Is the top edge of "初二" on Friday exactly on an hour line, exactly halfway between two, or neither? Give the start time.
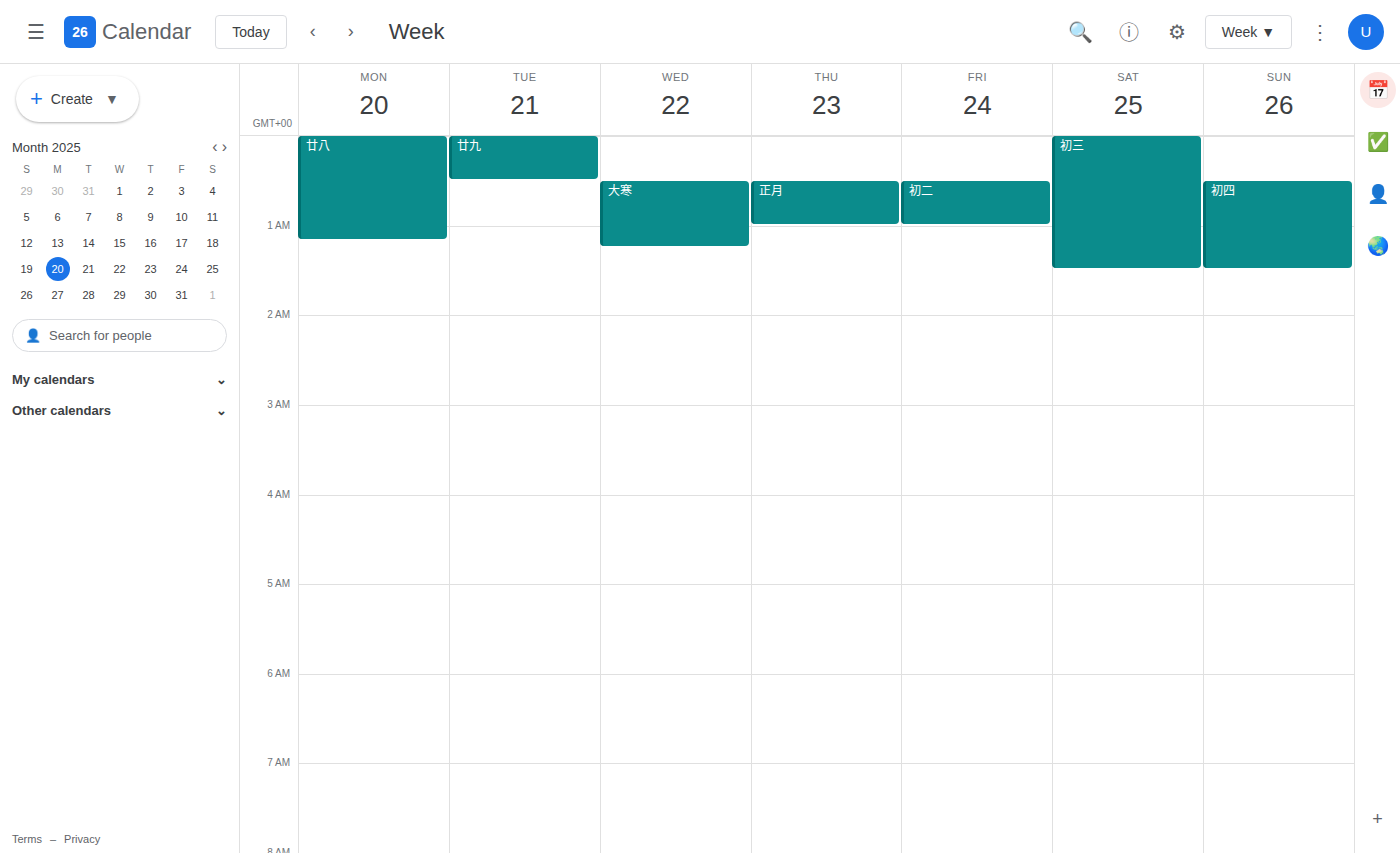
12:30 AM -- halfway between the 12 AM and 1 AM lines.